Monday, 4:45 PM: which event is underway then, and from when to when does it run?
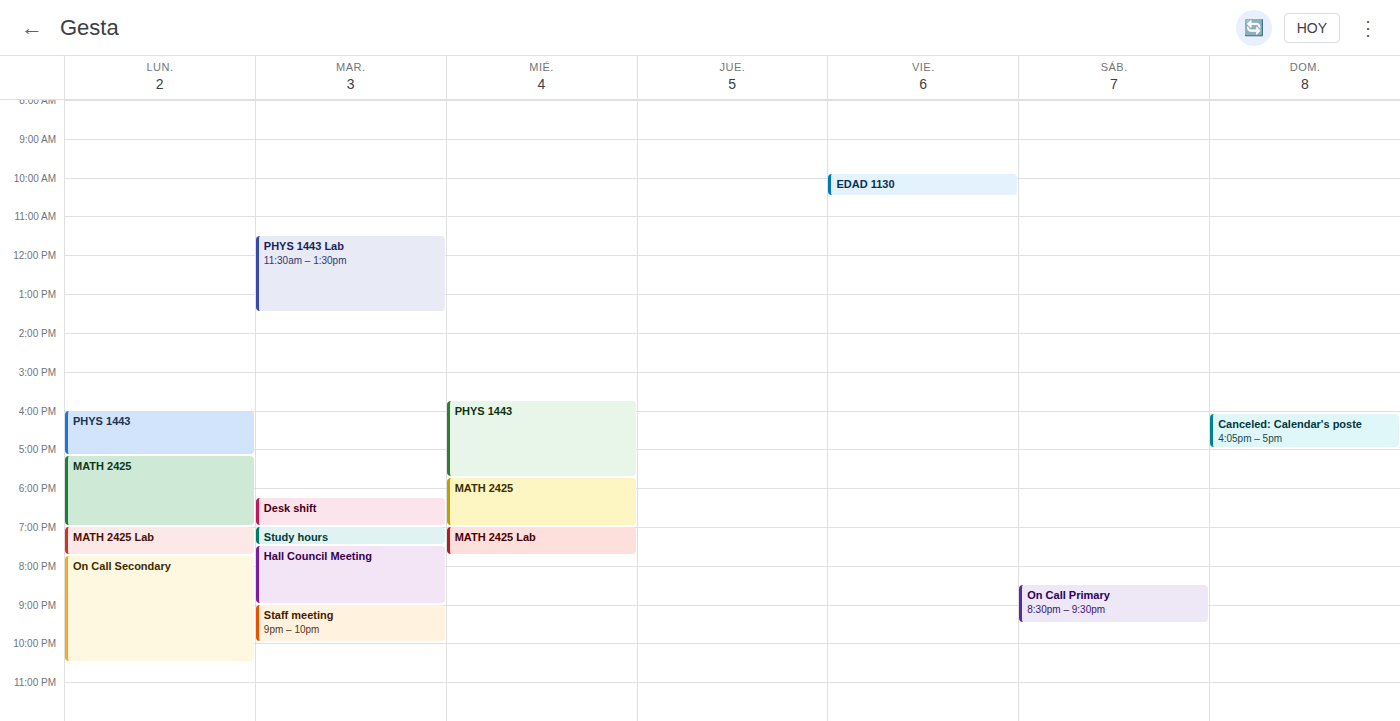
"PHYS 1443", 4:00 PM to 5:10 PM